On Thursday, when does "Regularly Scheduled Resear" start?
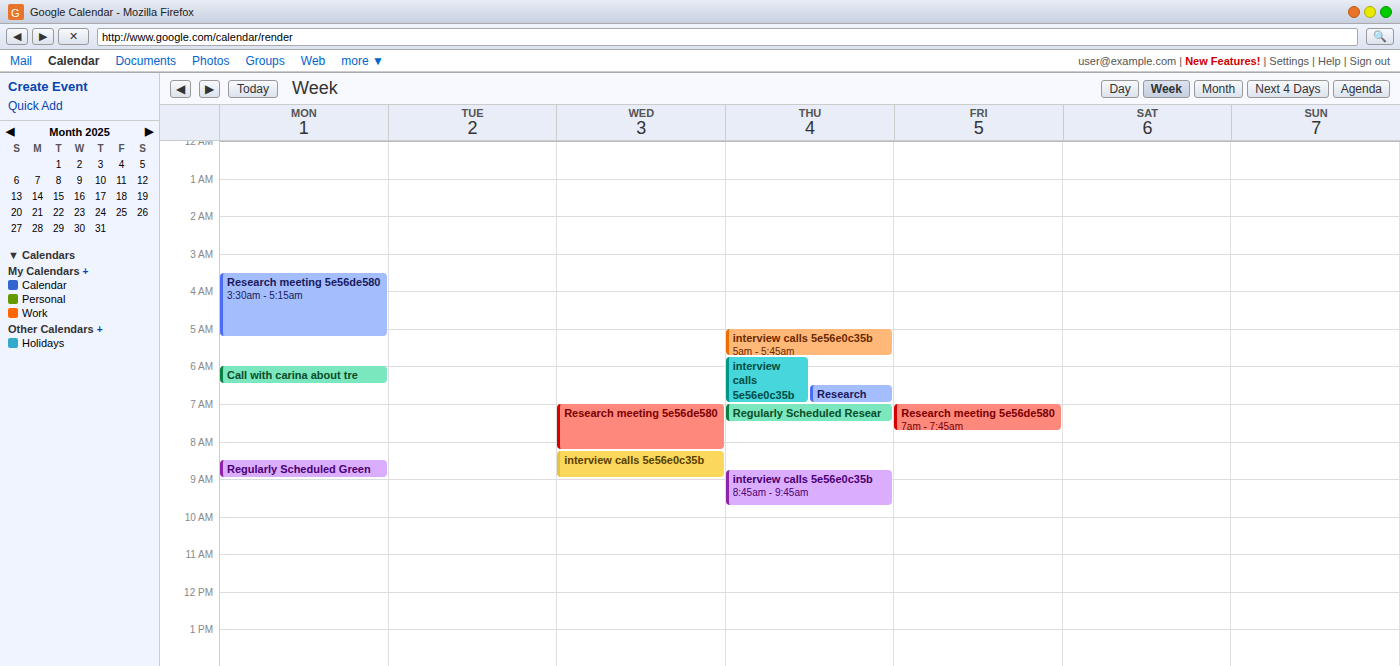
7:00 AM